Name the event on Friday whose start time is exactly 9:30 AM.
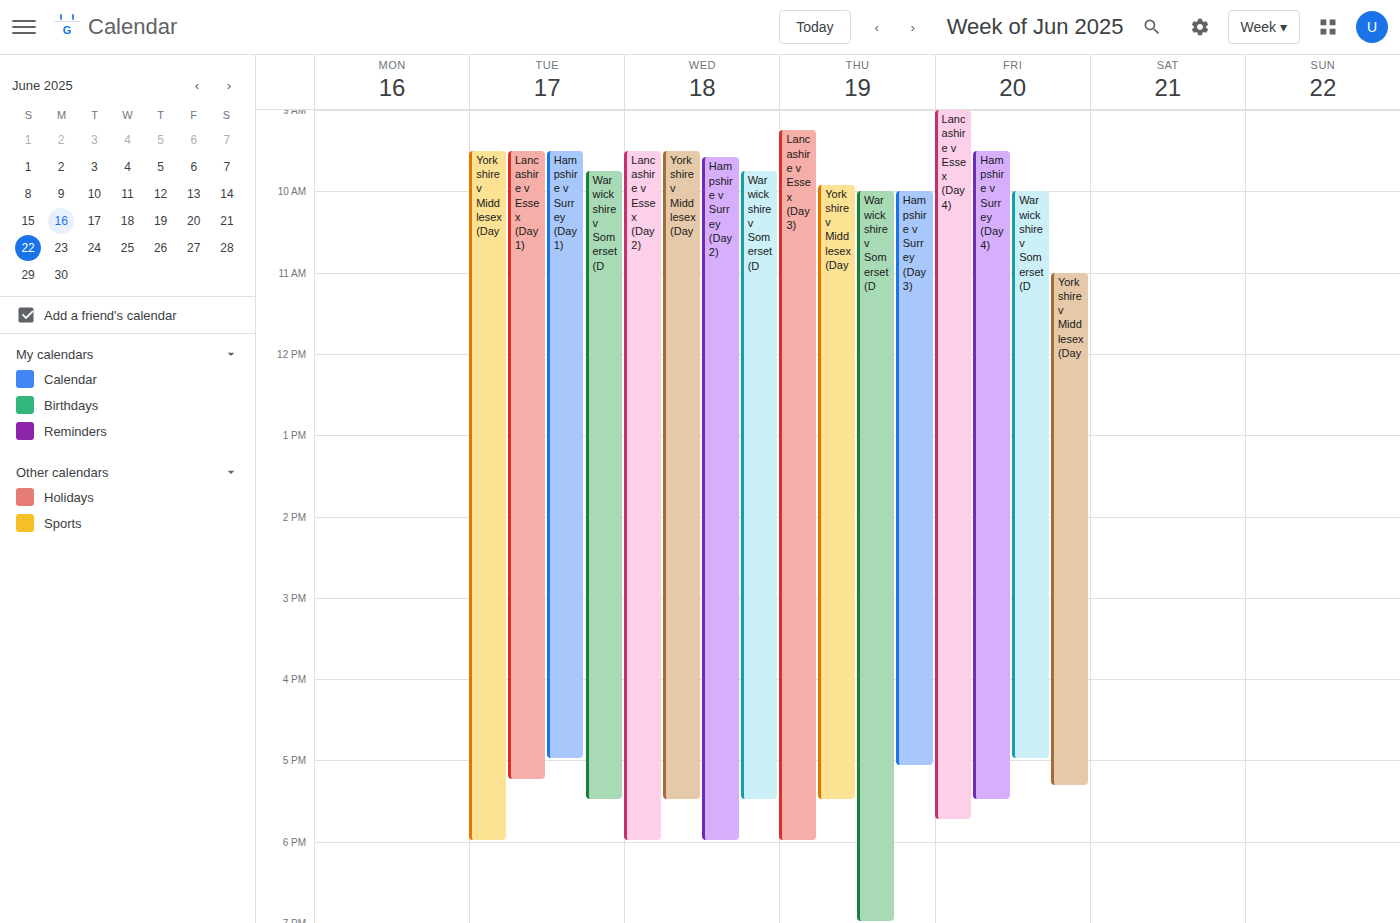
"Hampshire v Surrey (Day 4)"